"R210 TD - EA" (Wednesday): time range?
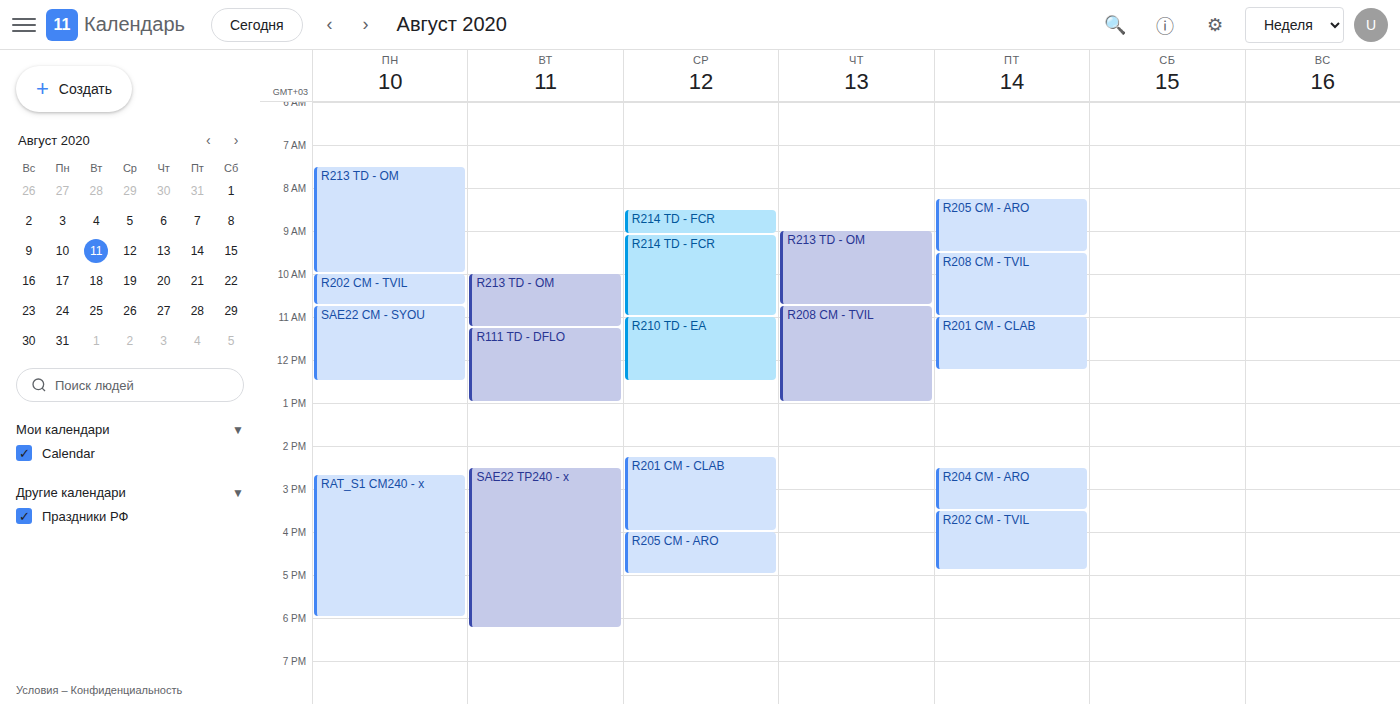
11:00 AM to 12:30 PM